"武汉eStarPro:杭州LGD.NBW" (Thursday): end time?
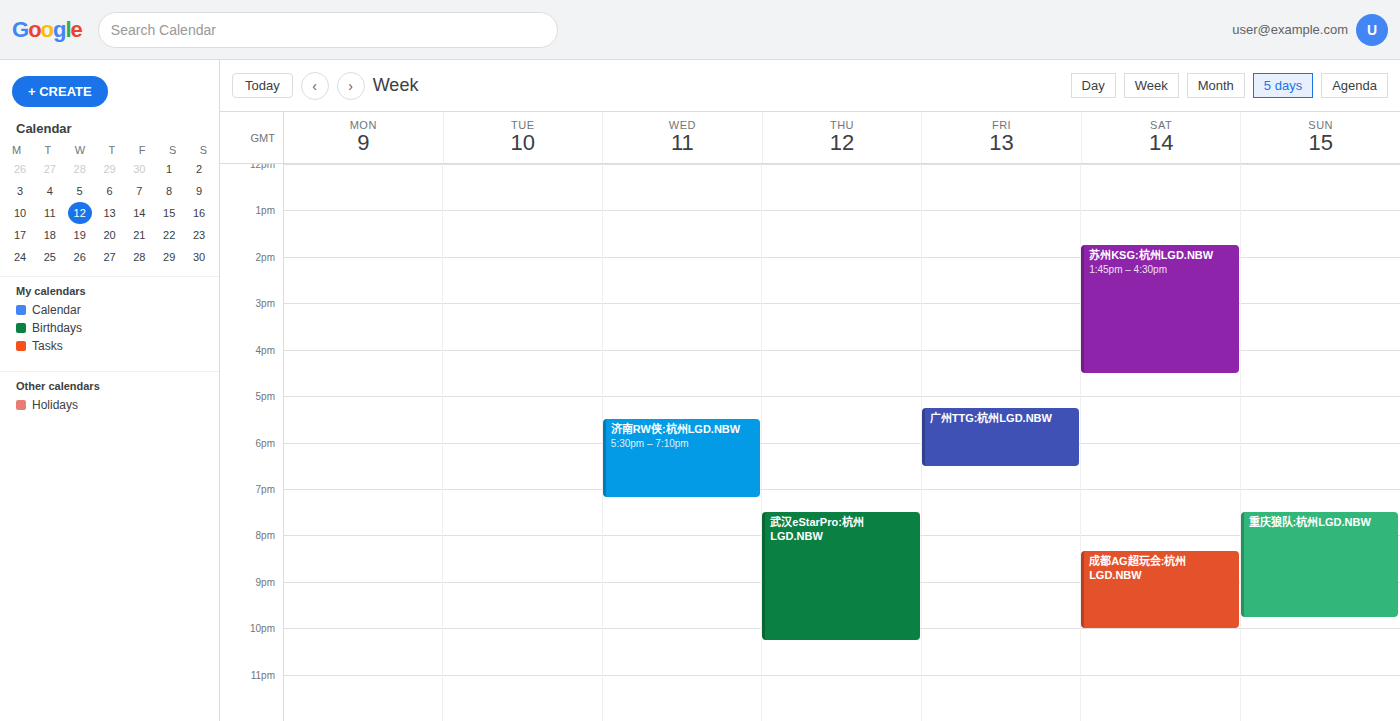
10:15 PM